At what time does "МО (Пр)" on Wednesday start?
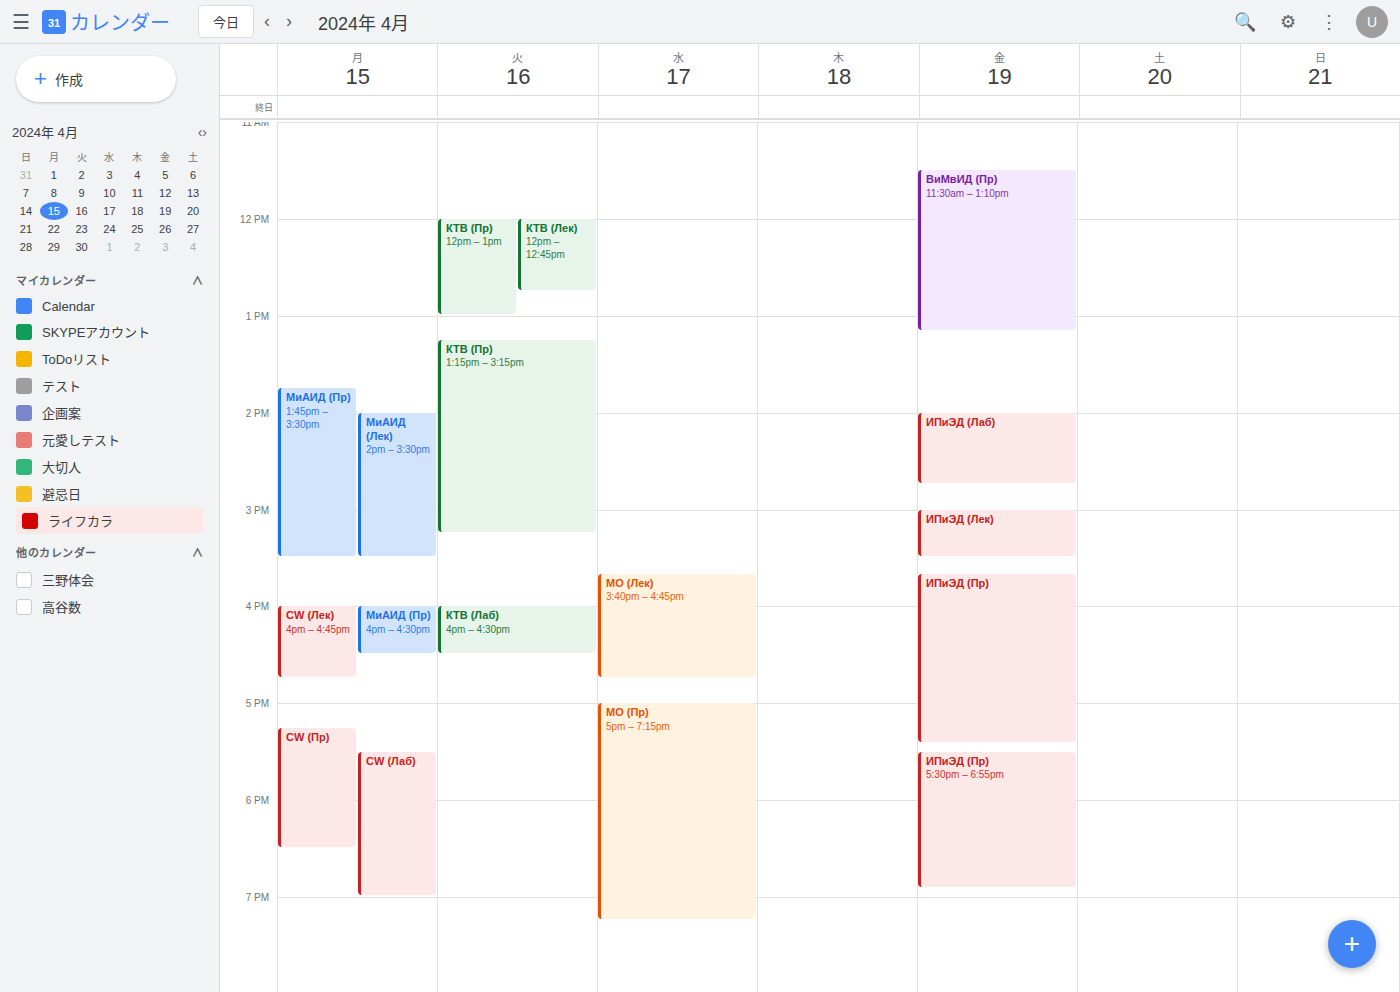
5:00 PM